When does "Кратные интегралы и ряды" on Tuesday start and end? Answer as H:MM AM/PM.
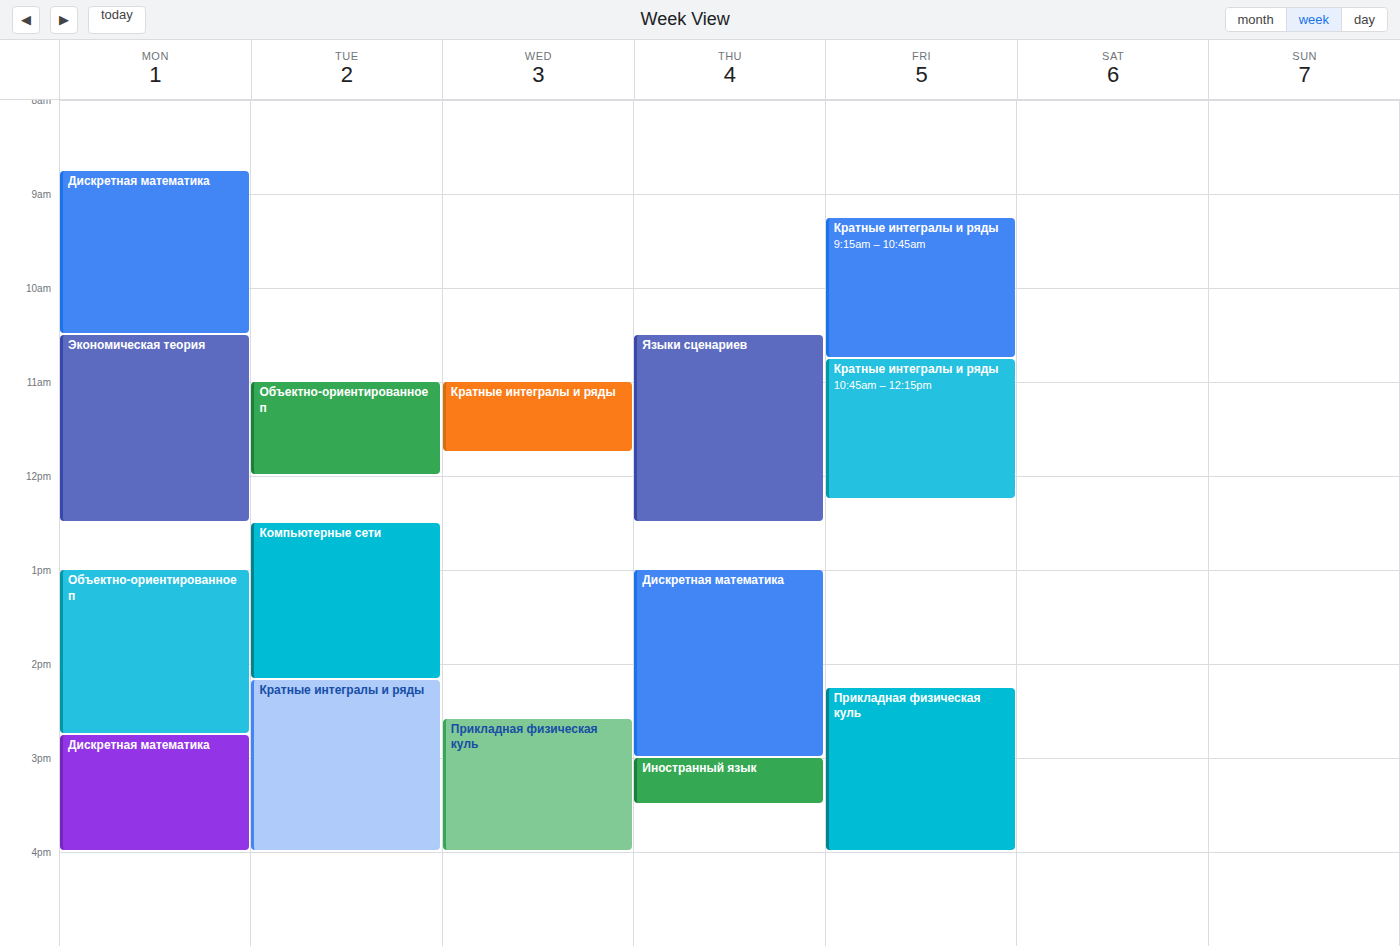
2:10 PM to 4:00 PM